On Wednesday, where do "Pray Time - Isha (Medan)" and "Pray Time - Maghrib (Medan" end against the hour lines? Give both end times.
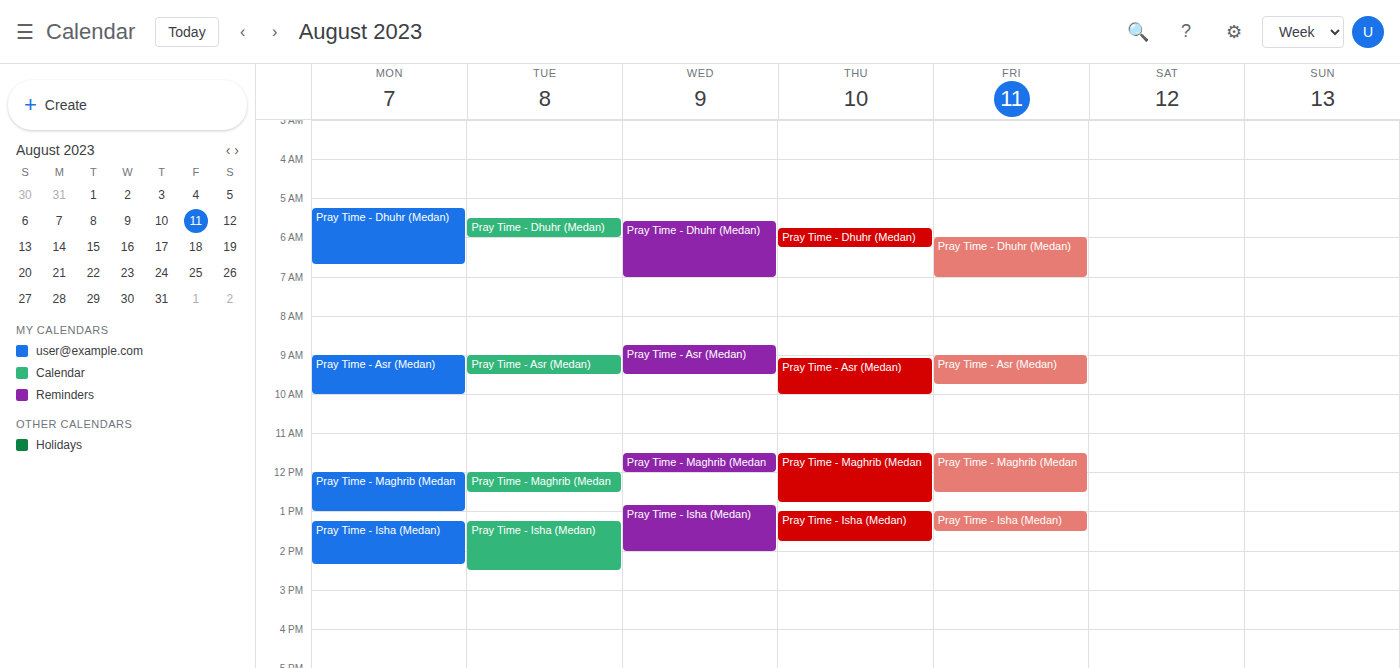
"Pray Time - Isha (Medan)": 2:00 PM, exactly on the 2 PM line. "Pray Time - Maghrib (Medan": 12:00 PM, exactly on the 12 PM line.